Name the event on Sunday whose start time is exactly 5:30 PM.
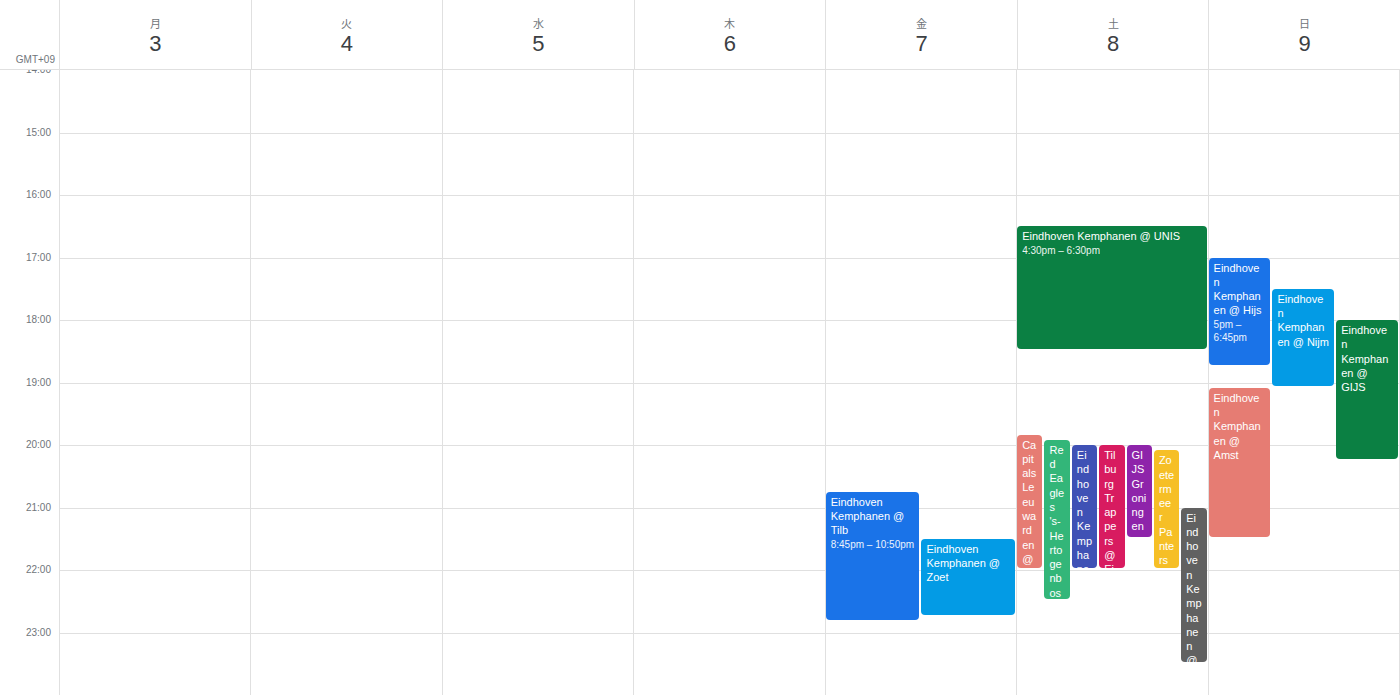
"Eindhoven Kemphanen @ Nijm"